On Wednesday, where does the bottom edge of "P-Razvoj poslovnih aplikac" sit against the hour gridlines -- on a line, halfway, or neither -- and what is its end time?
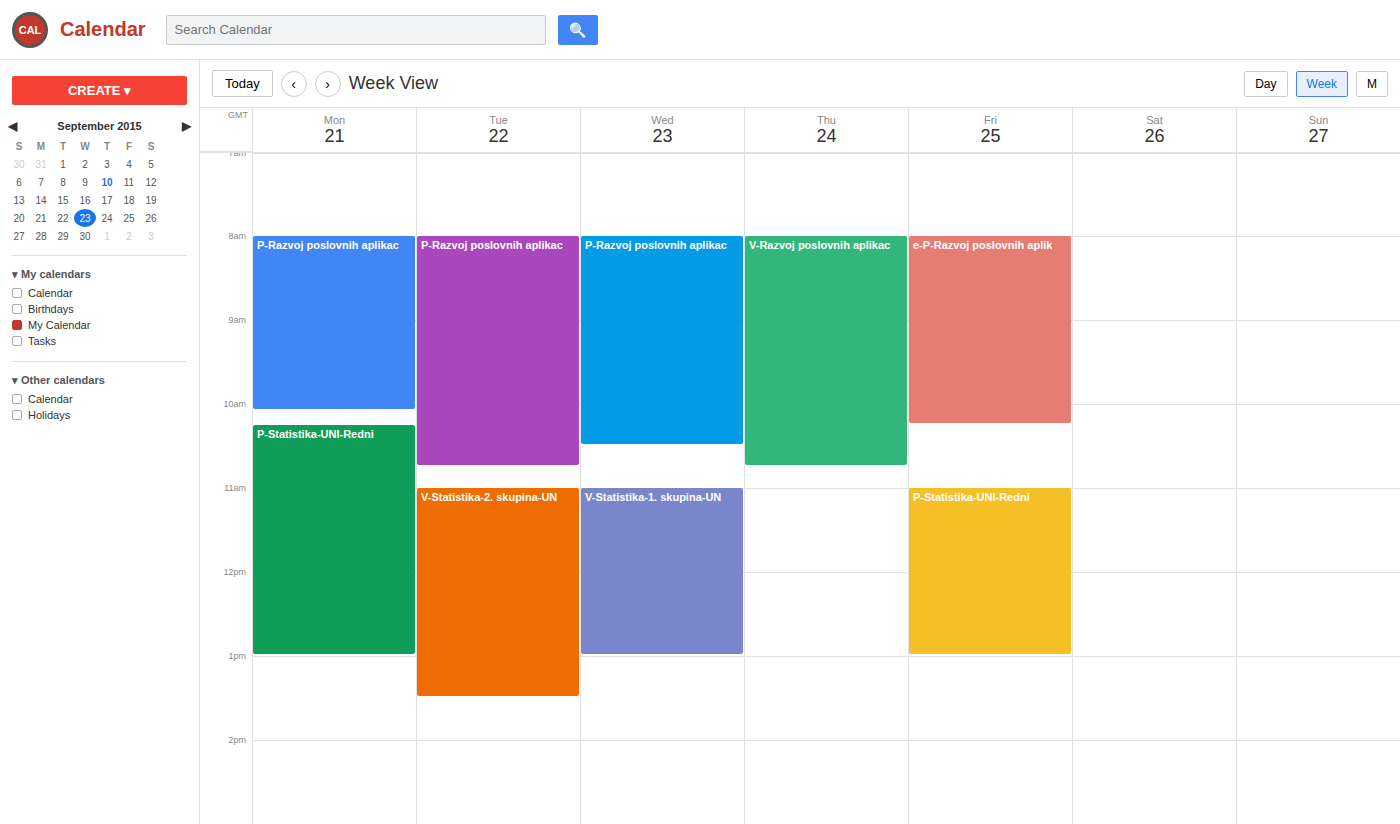
10:30 -- halfway between the 10:00 and 11:00 lines.